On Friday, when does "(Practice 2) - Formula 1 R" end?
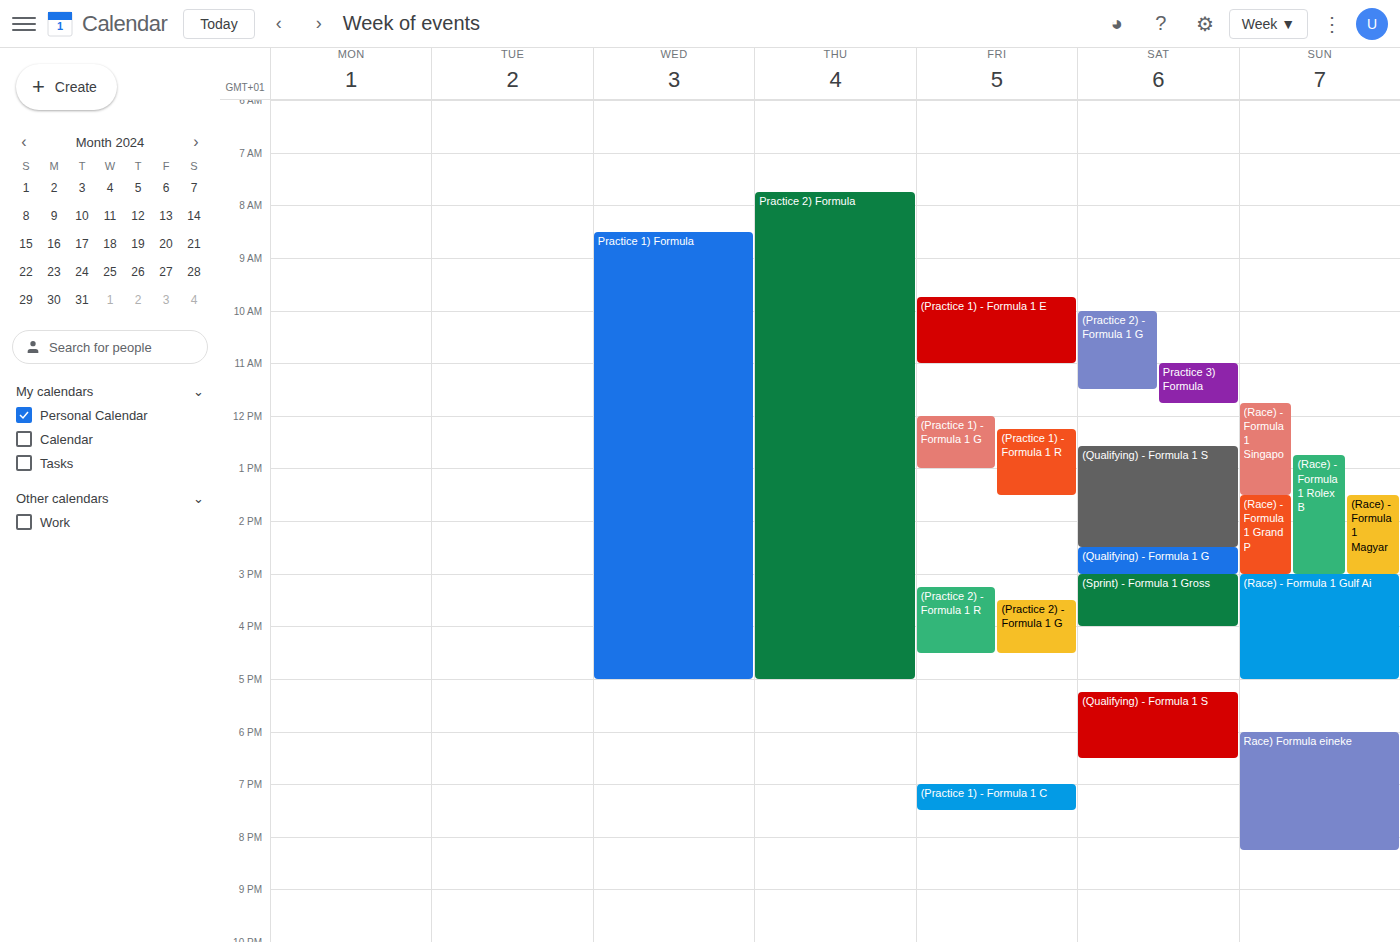
4:30 PM